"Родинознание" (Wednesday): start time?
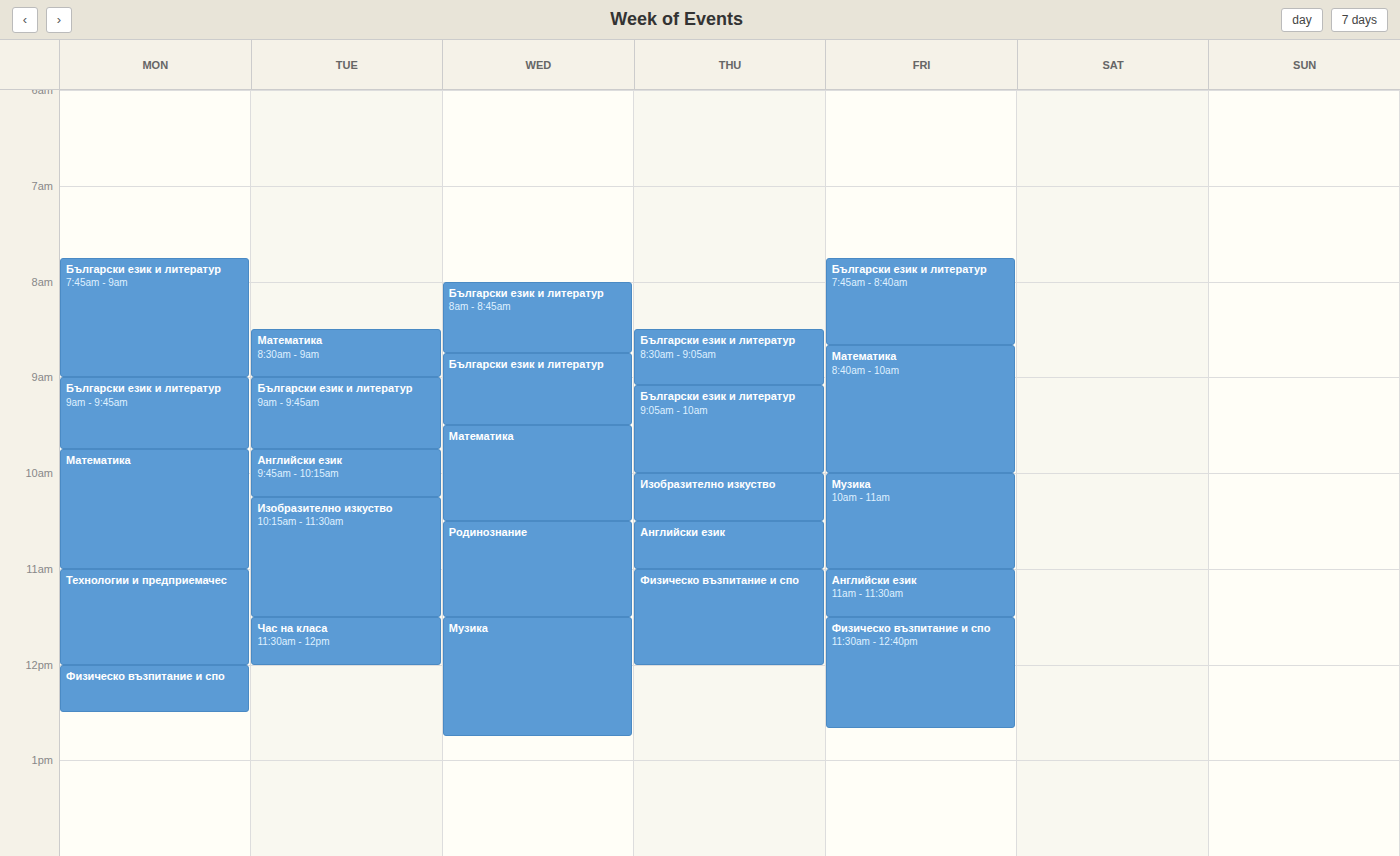
10:30